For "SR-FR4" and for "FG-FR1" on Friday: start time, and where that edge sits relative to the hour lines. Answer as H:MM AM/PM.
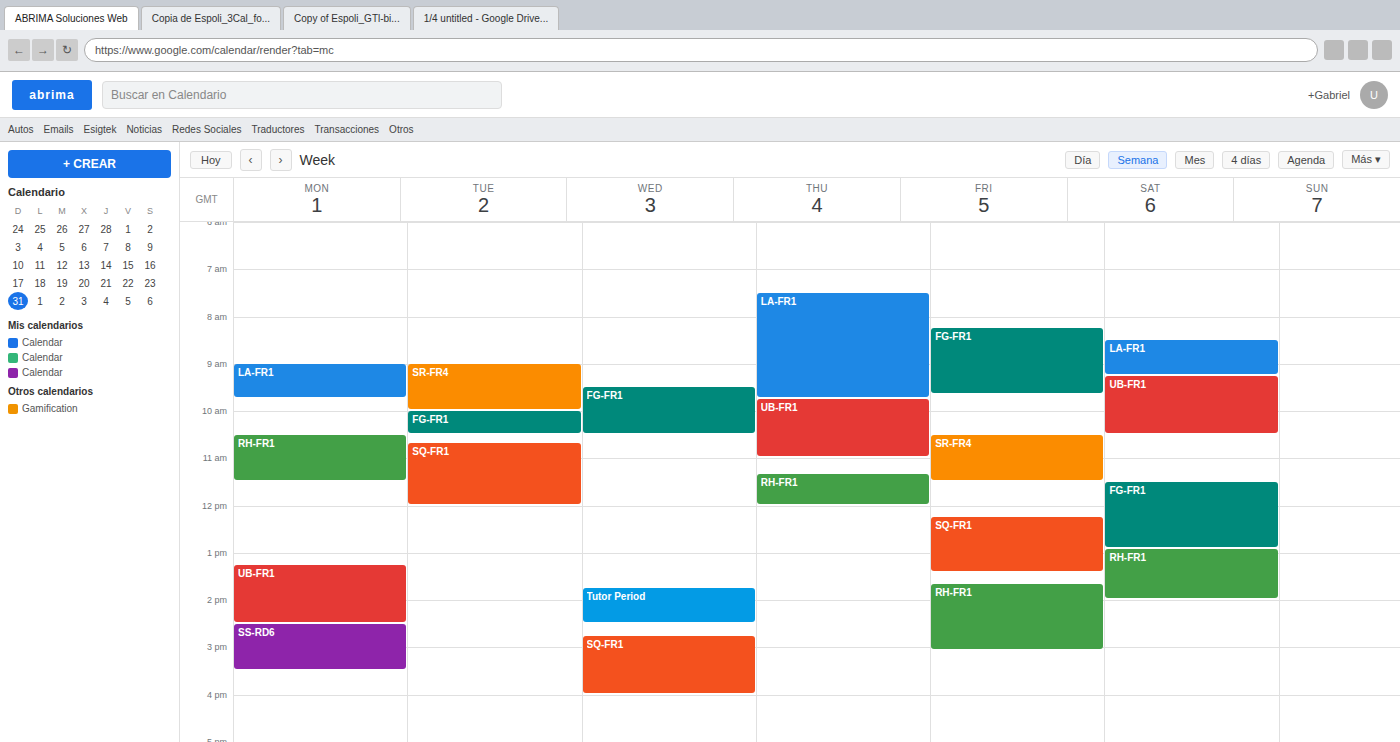
"SR-FR4": 10:30 AM, halfway between the 10 AM and 11 AM lines. "FG-FR1": 8:15 AM, neither: a quarter of the way from the 8 AM line to the 9 AM line.